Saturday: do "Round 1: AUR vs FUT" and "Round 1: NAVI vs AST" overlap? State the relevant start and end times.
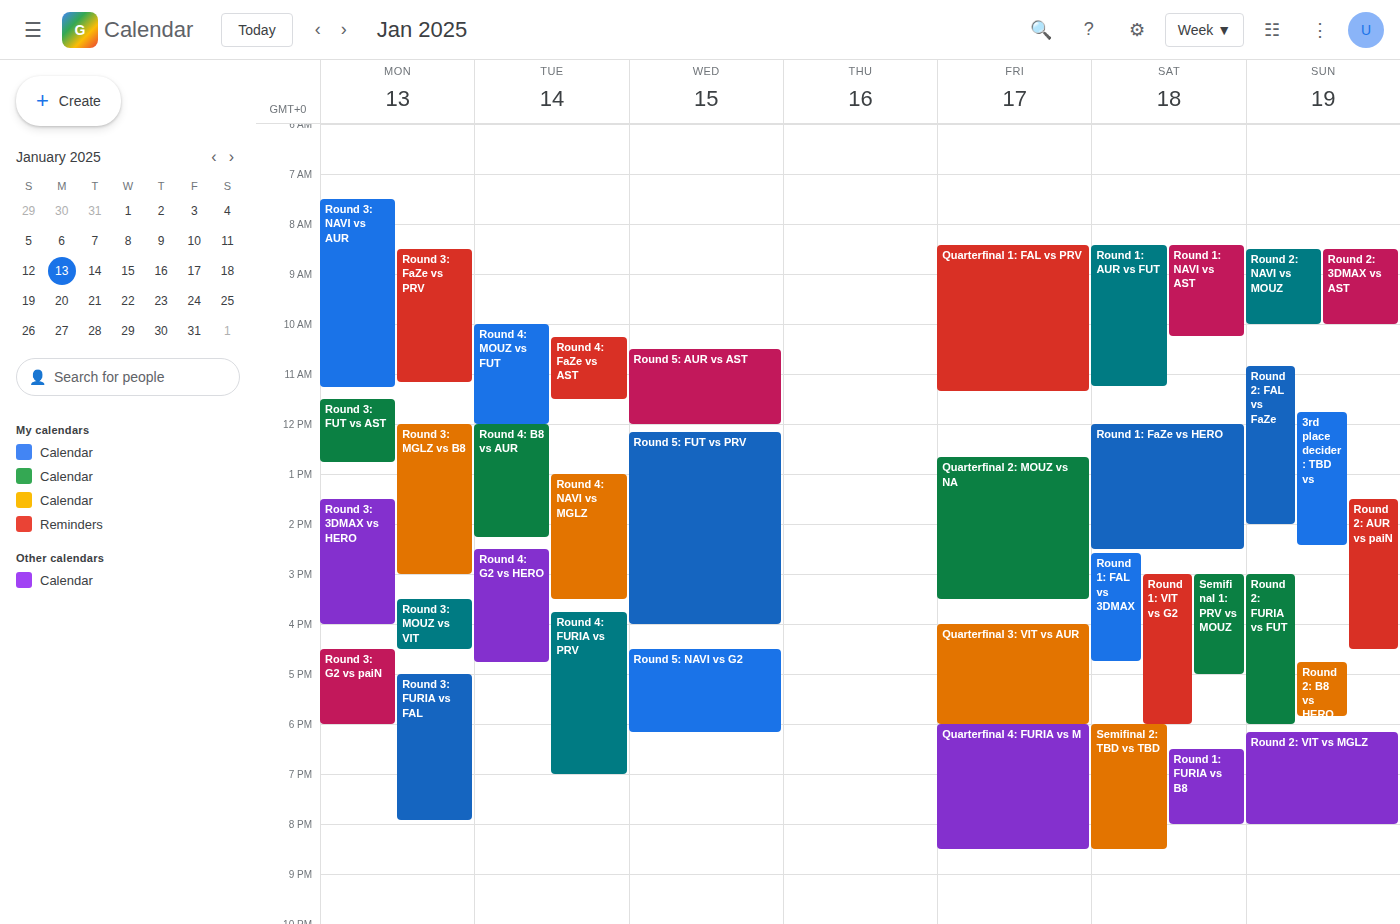
"Round 1: AUR vs FUT" starts at 8:25 AM, before "Round 1: NAVI vs AST" ends at 10:15 AM -- they overlap.